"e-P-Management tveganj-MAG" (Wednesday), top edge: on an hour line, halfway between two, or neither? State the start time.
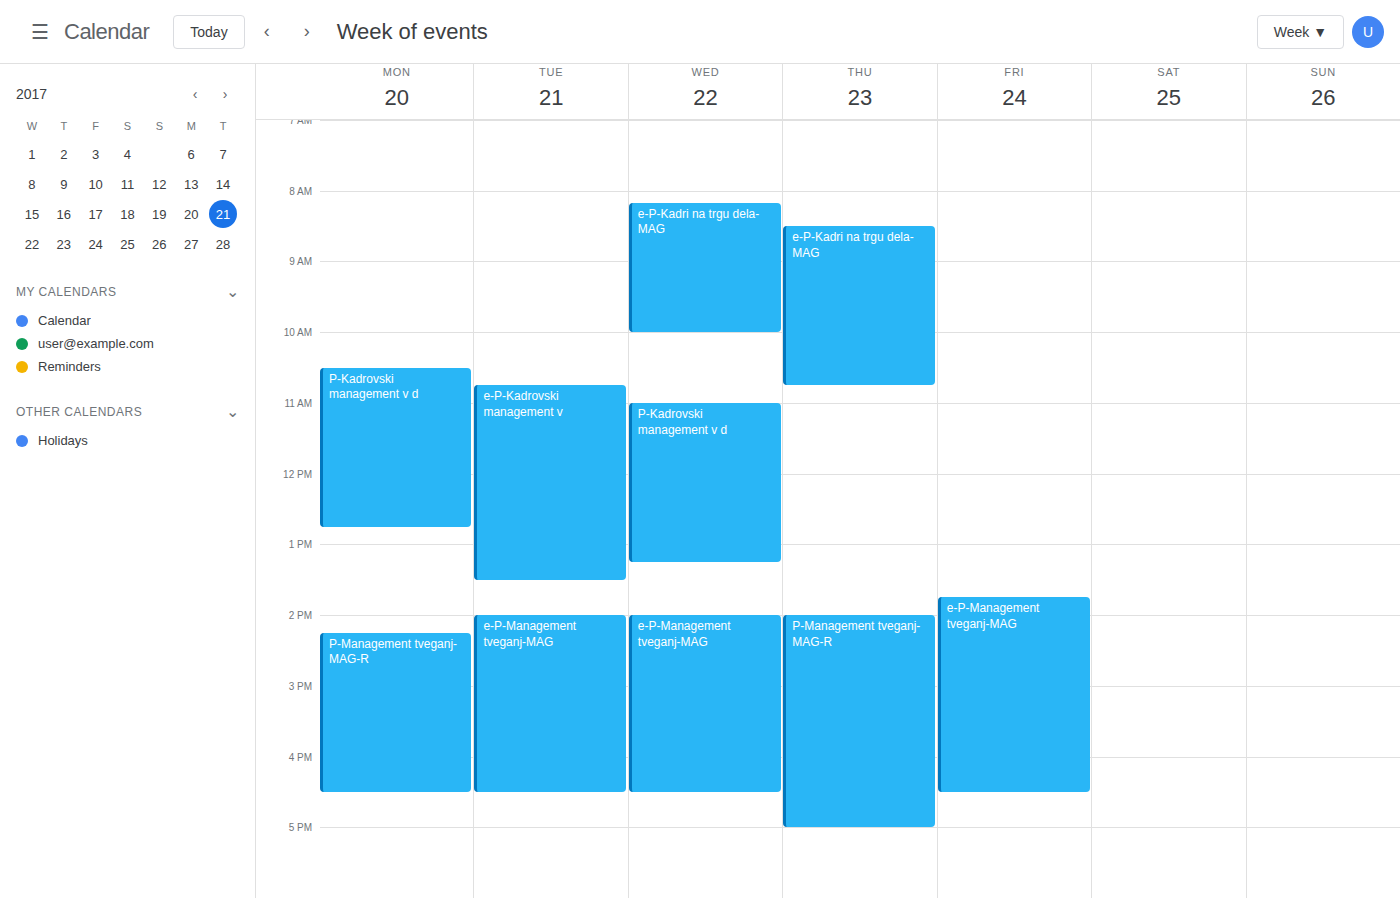
2:00 PM -- exactly on the 2 PM line.